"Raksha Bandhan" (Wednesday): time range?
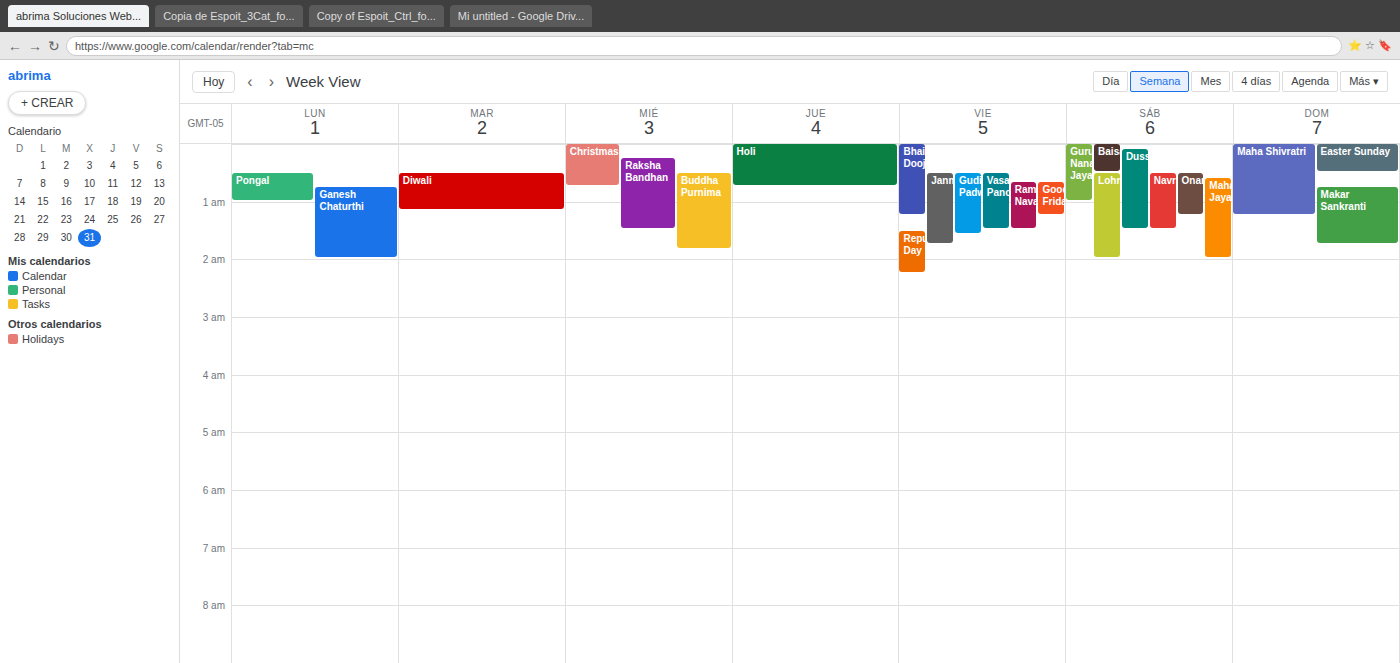
12:15 AM to 1:30 AM